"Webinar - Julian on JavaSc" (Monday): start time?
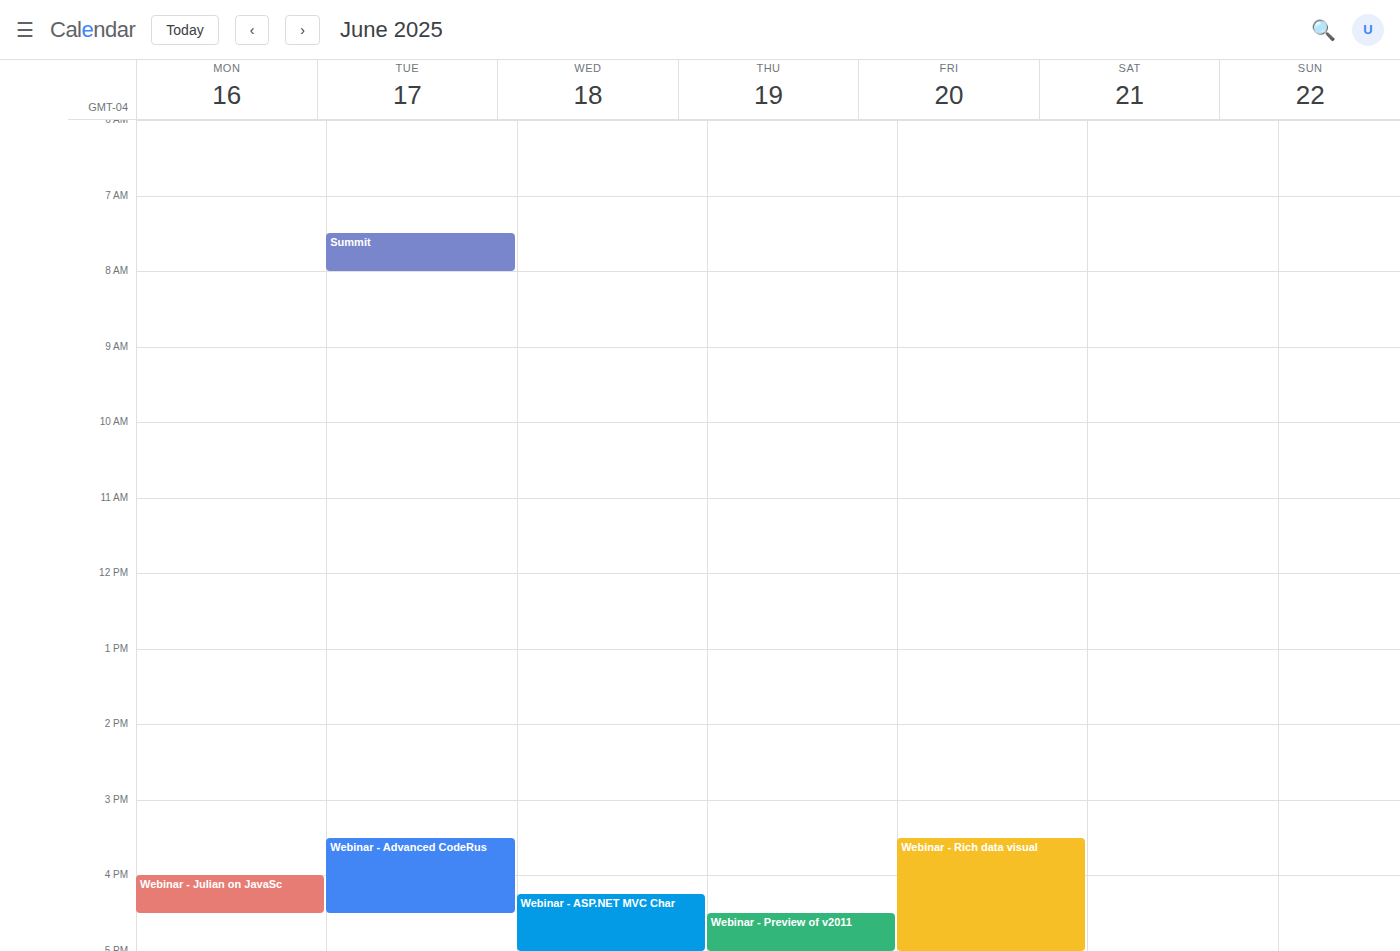
4:00 PM